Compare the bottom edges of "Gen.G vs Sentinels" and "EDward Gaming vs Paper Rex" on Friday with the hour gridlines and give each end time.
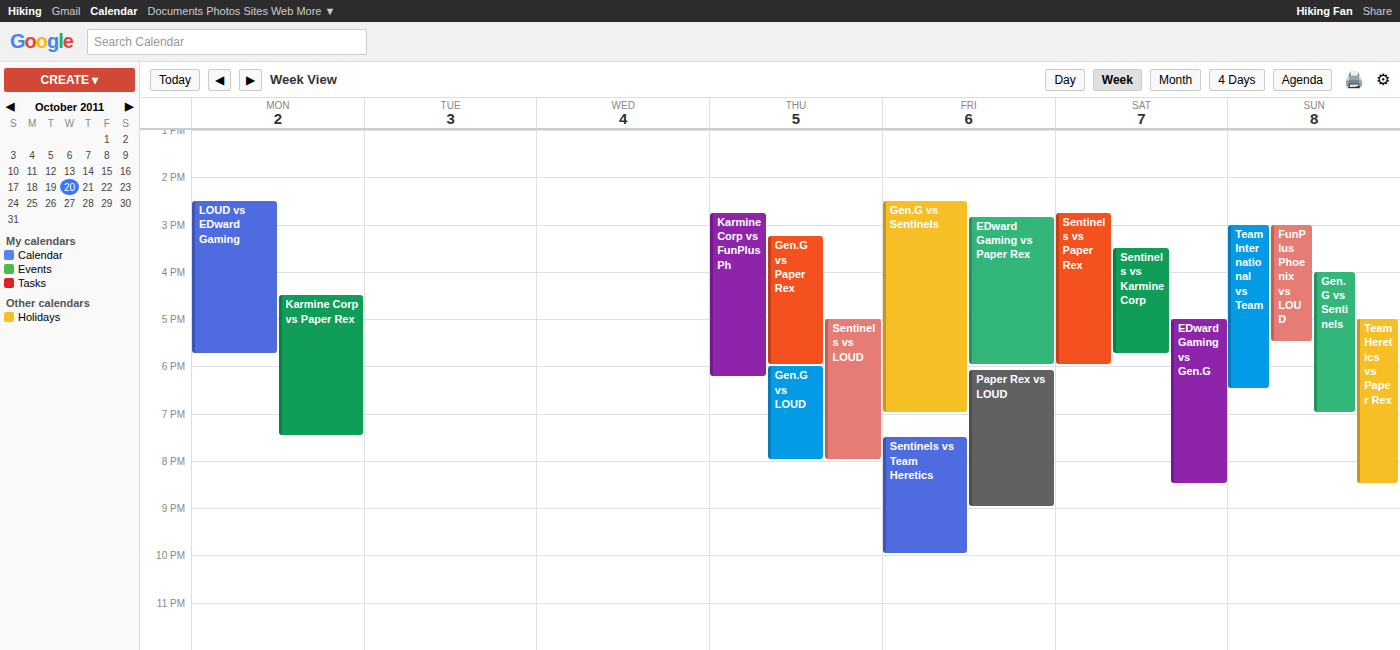
"Gen.G vs Sentinels": 7:00 PM, exactly on the 7 PM line. "EDward Gaming vs Paper Rex": 6:00 PM, exactly on the 6 PM line.